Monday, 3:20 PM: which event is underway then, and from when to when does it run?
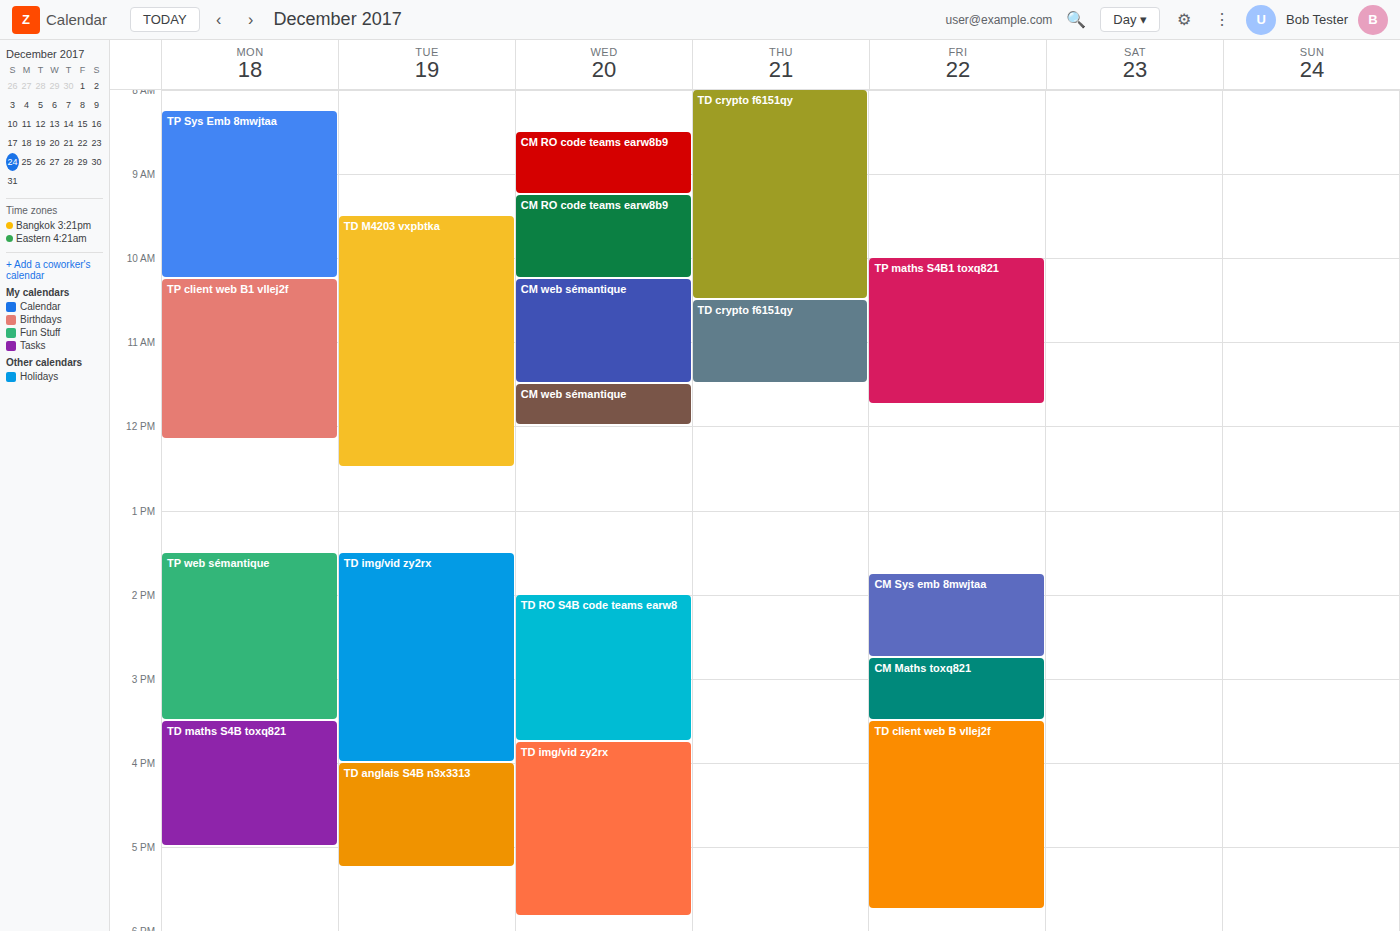
"TP web sémantique", 1:30 PM to 3:30 PM